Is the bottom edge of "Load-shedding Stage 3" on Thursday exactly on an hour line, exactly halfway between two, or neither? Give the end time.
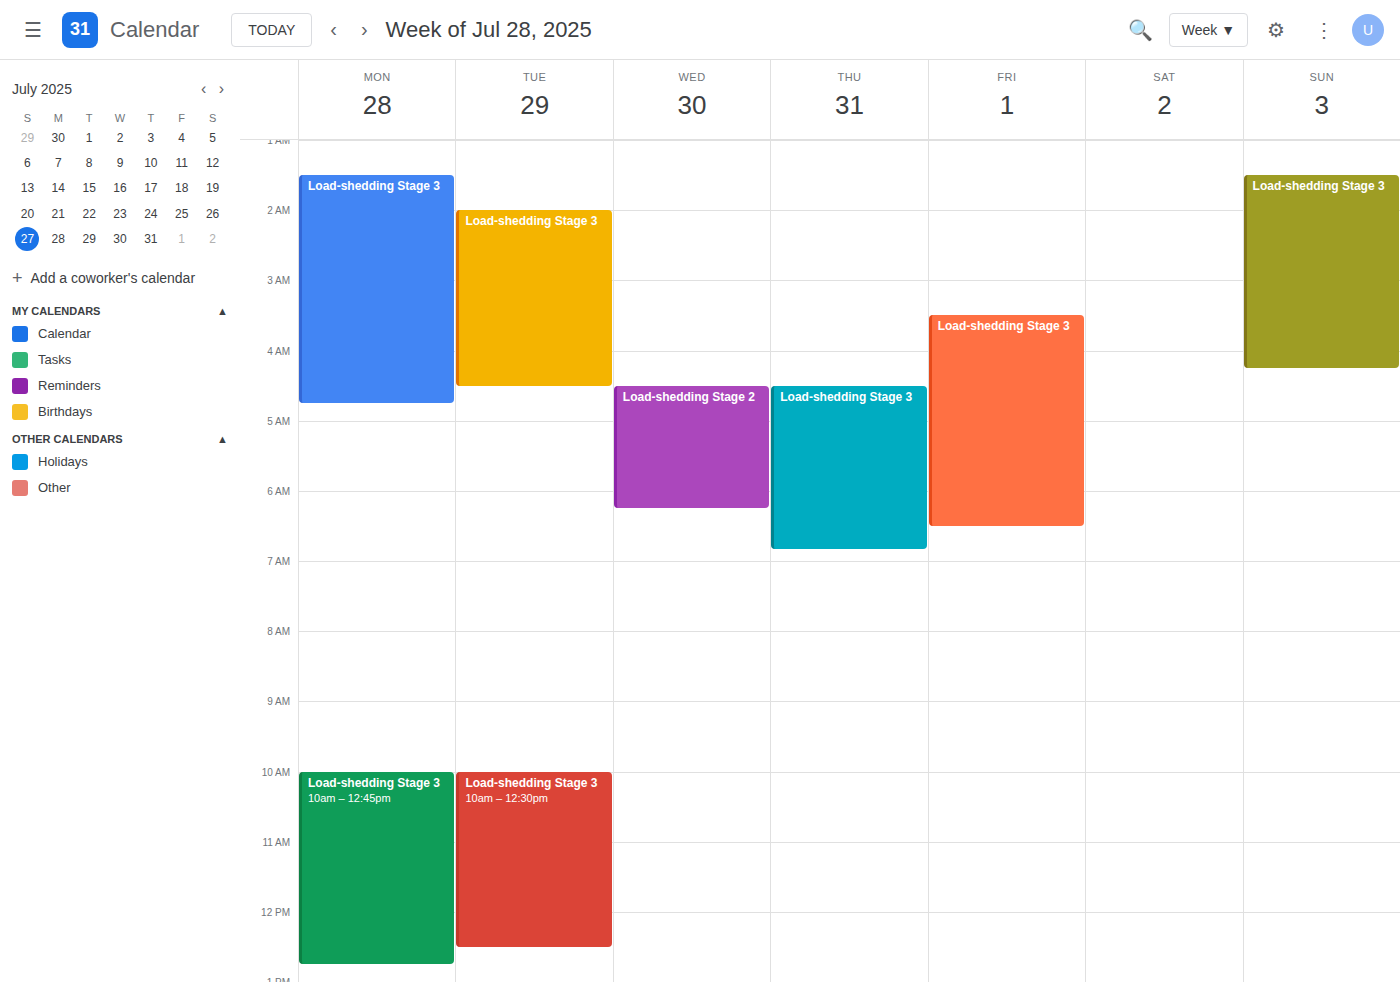
06:50 -- neither: 50 minutes below the 06:00 line and 10 minutes above the 07:00 line.